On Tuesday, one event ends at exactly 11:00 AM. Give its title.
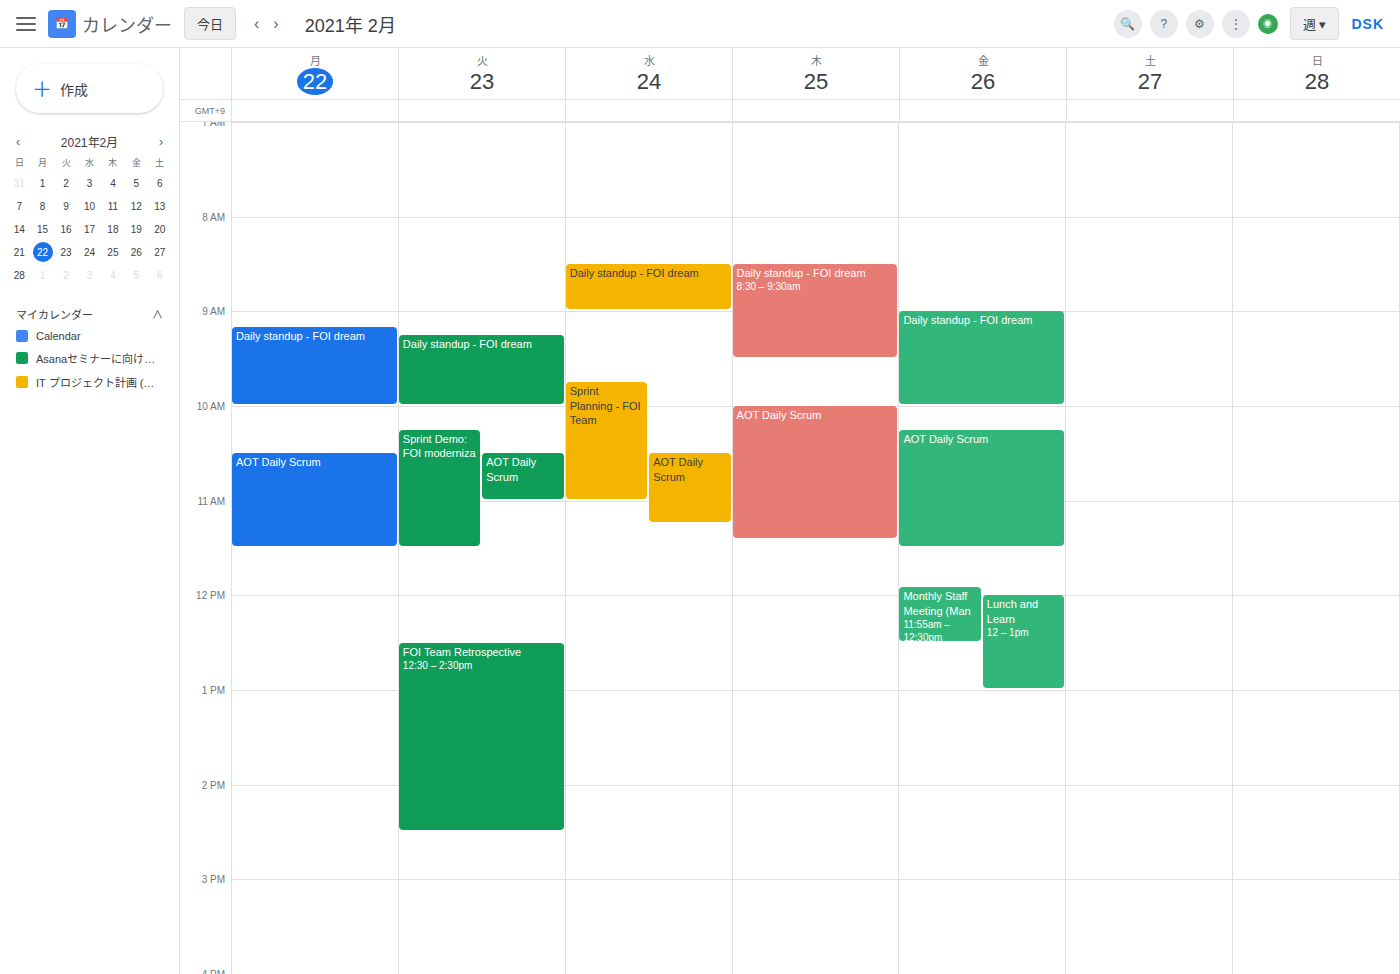
"AOT Daily Scrum"